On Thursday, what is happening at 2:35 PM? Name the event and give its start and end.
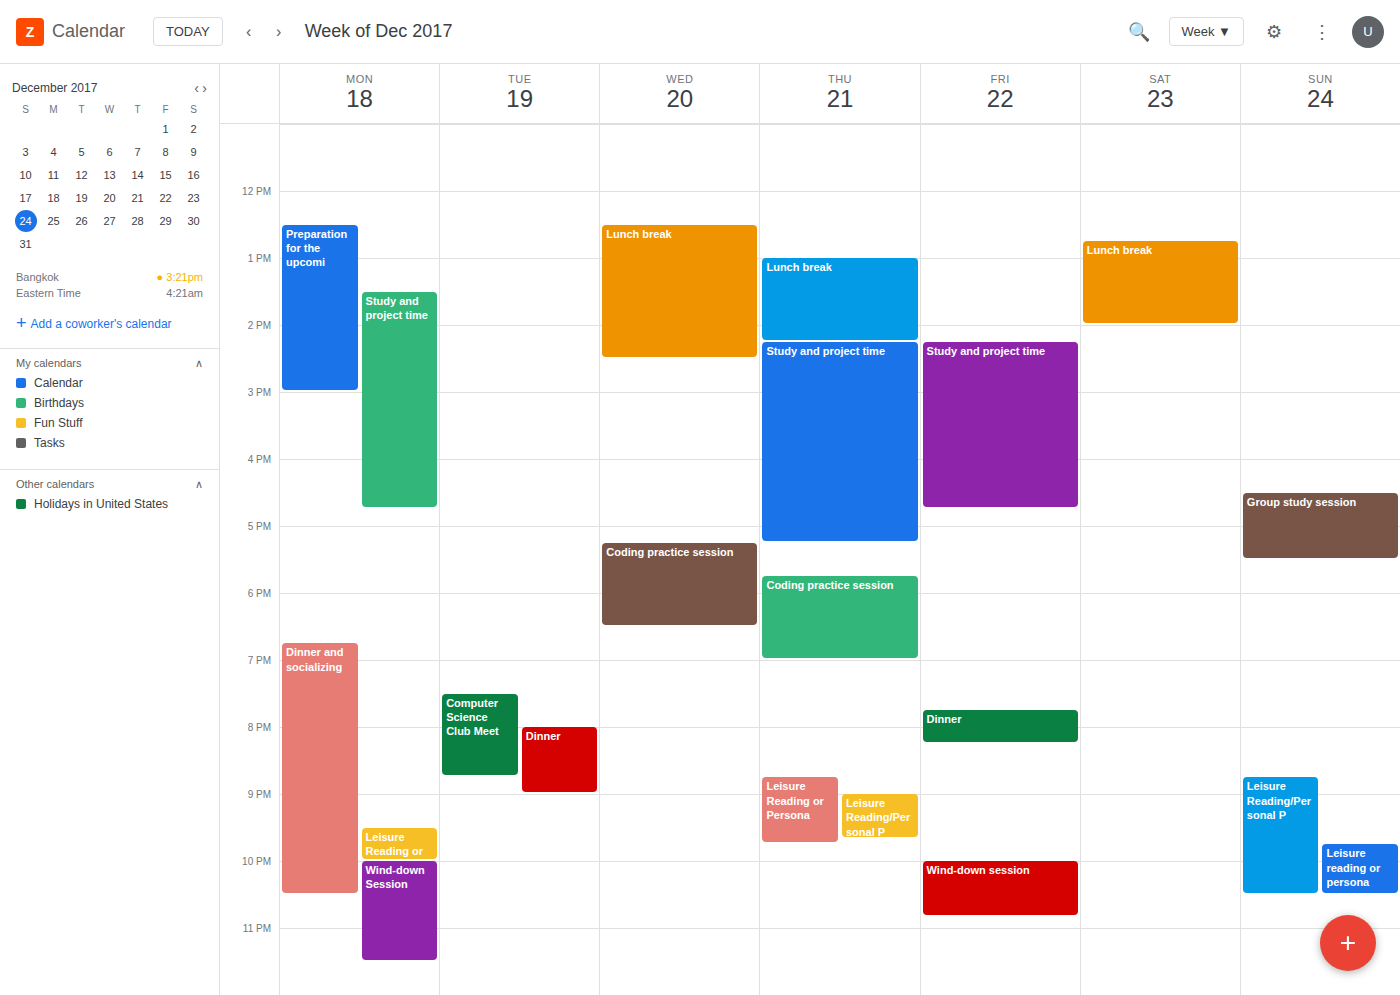
"Study and project time", 2:15 PM to 5:15 PM